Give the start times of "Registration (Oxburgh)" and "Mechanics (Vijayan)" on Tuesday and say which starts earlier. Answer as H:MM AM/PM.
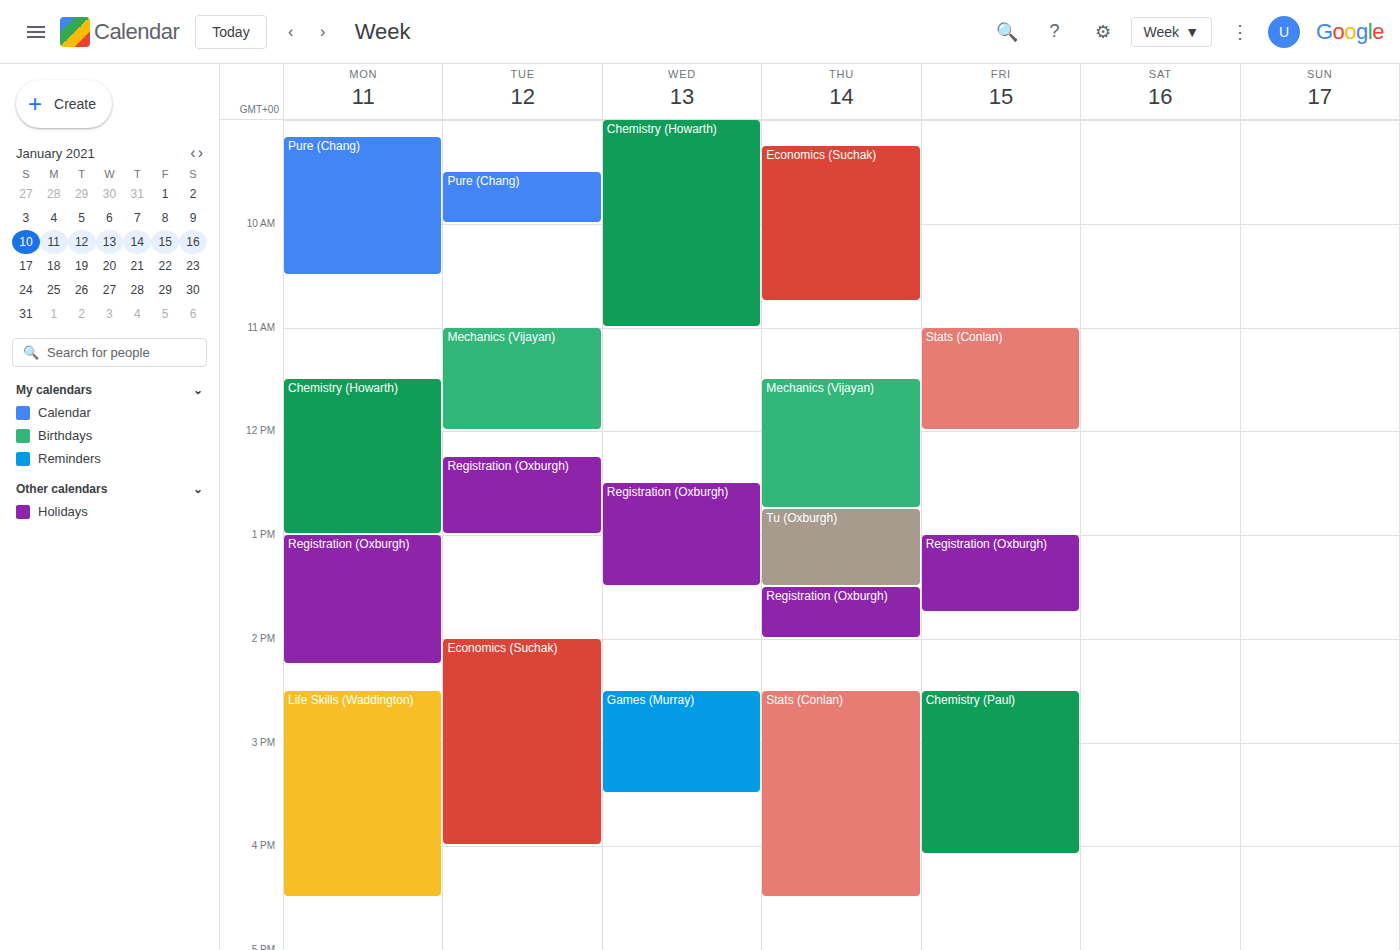
"Mechanics (Vijayan)" 11:00 AM; "Registration (Oxburgh)" 12:15 PM.